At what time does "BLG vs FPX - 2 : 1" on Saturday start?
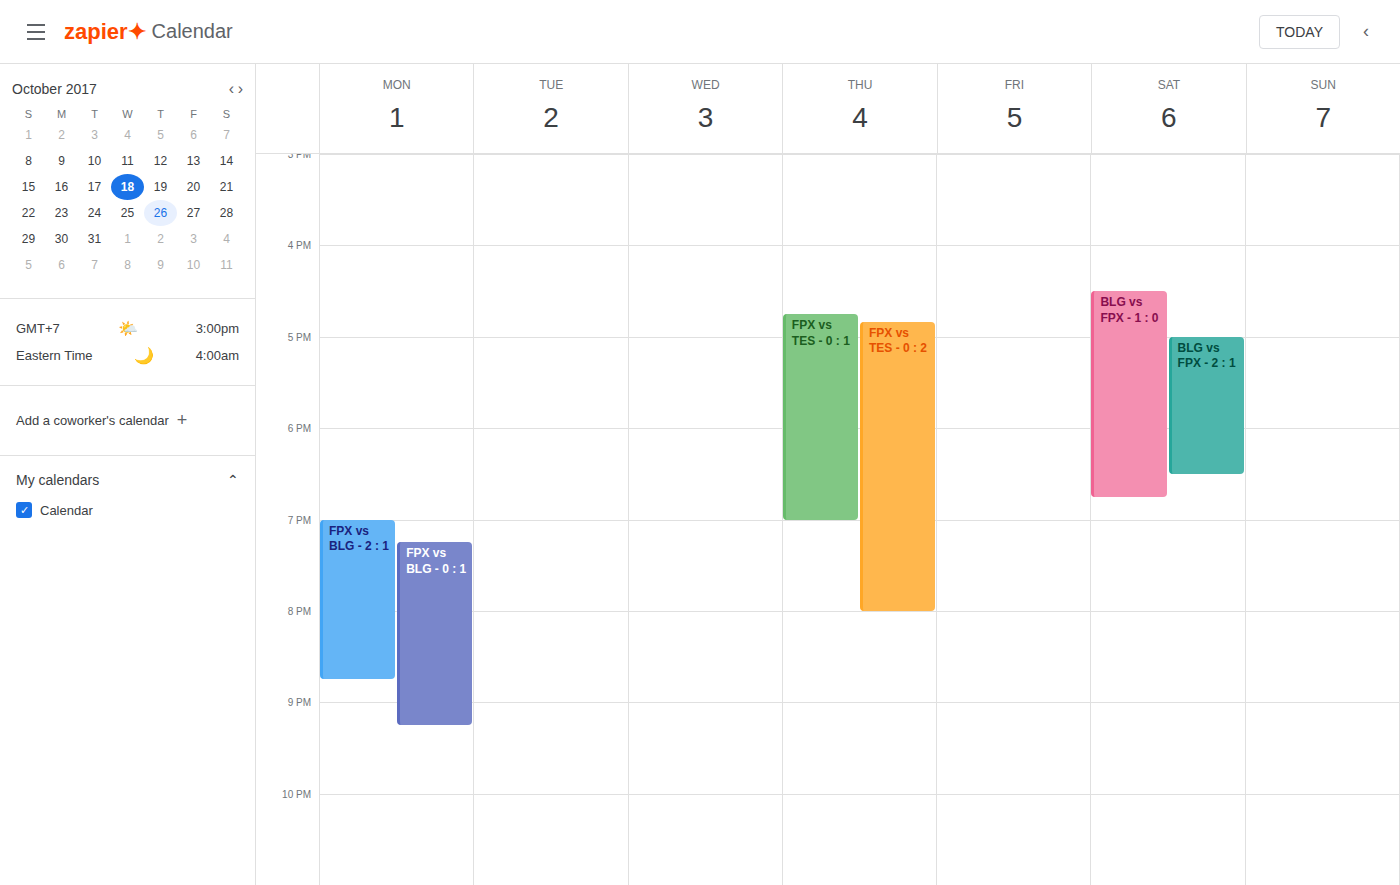
17:00